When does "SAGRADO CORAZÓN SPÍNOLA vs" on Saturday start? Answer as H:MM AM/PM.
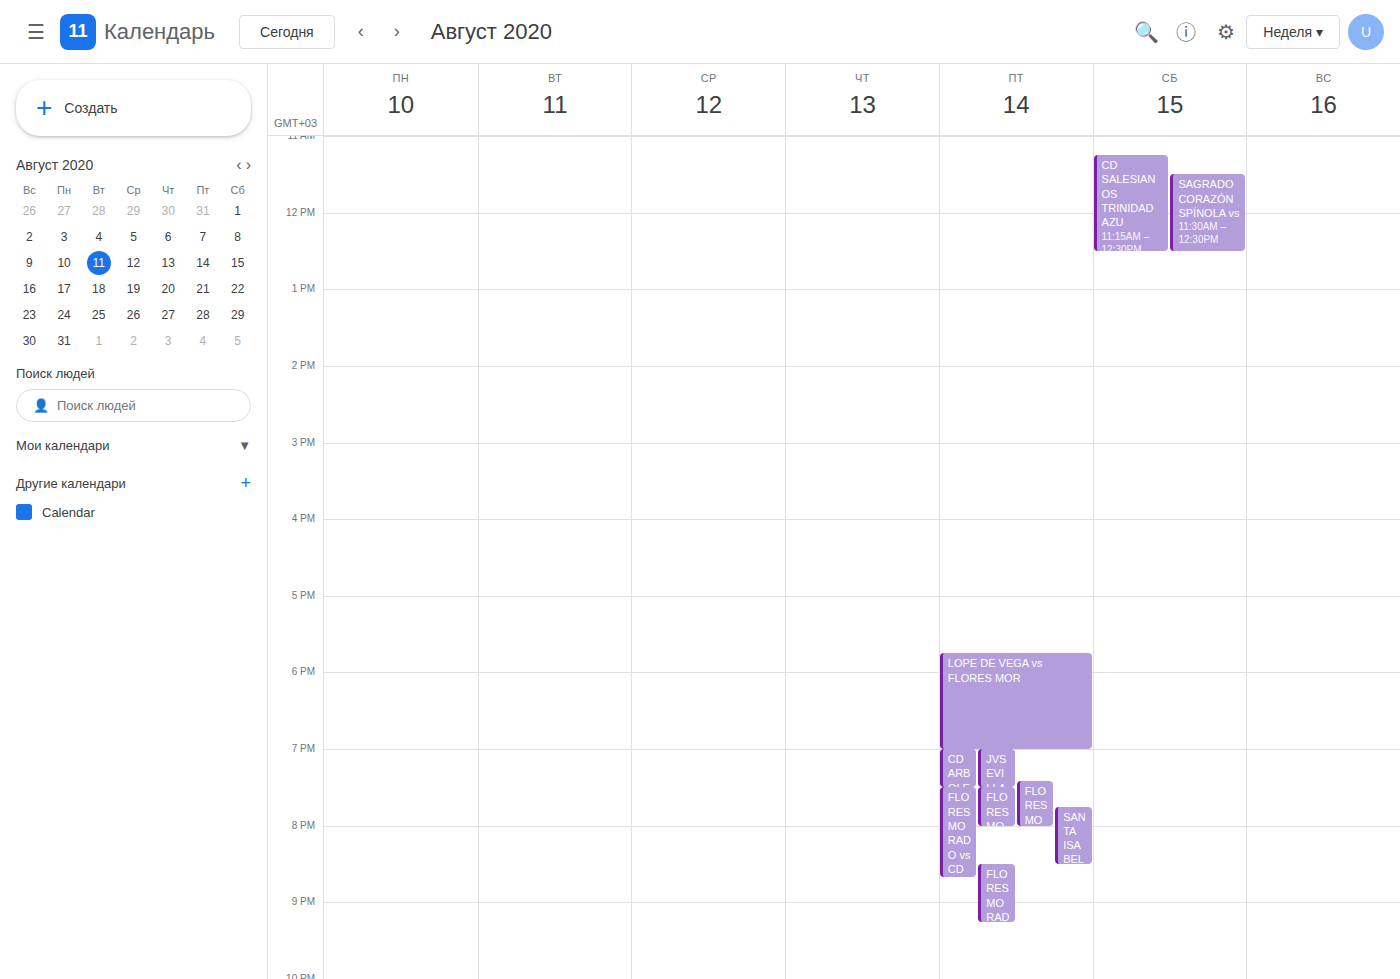
11:30 AM